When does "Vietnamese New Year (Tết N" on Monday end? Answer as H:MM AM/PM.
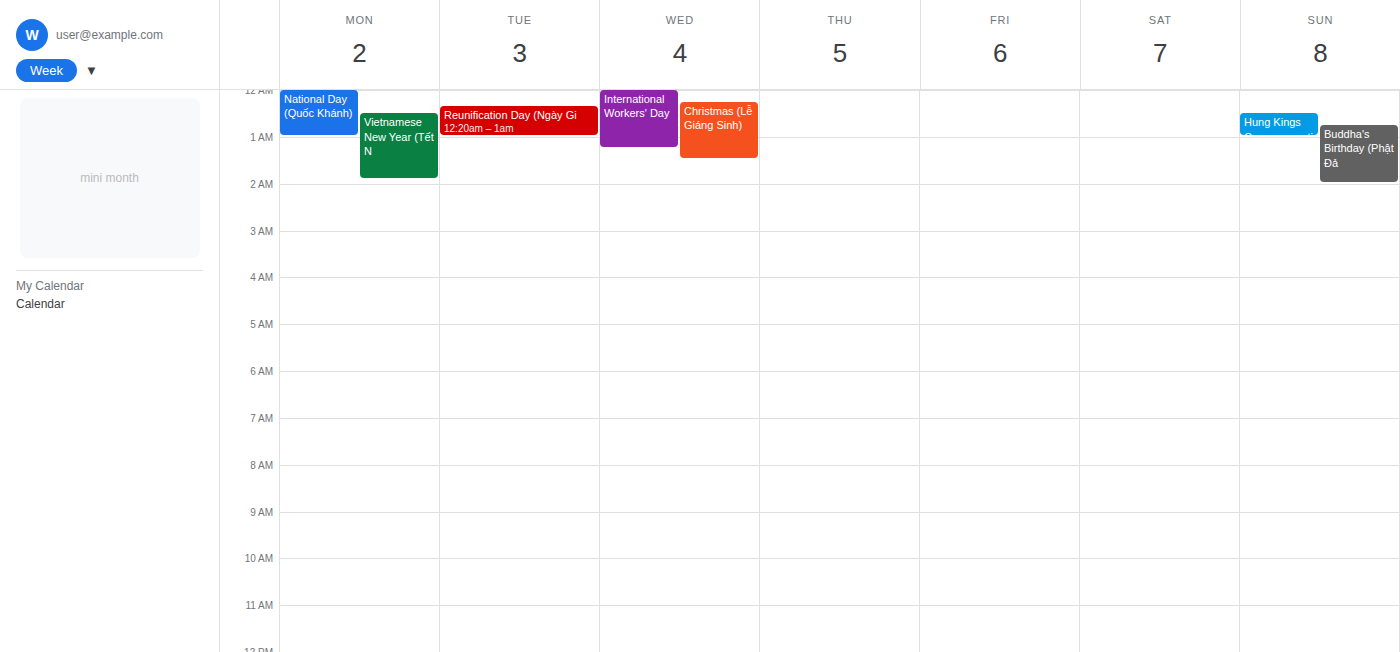
1:55 AM